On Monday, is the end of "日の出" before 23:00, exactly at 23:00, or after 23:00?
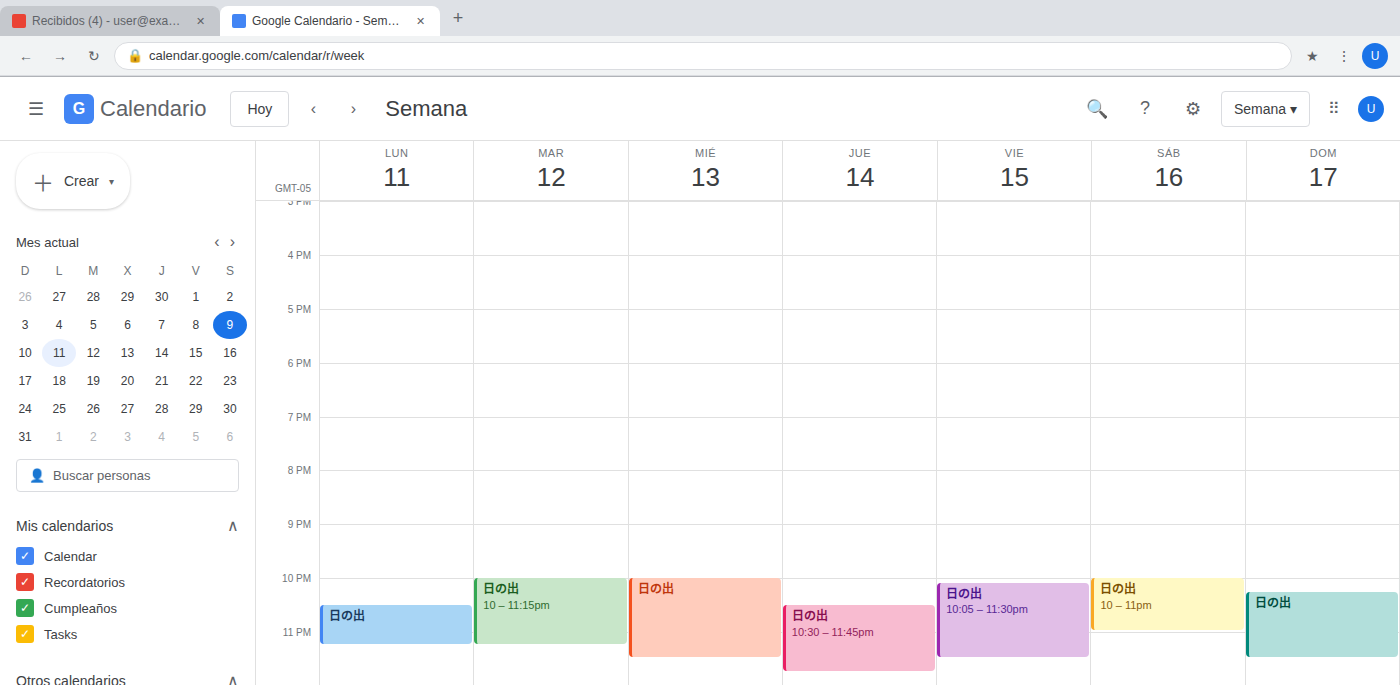
23:15 -- after 23:00, 15 minutes below the 23:00 line.